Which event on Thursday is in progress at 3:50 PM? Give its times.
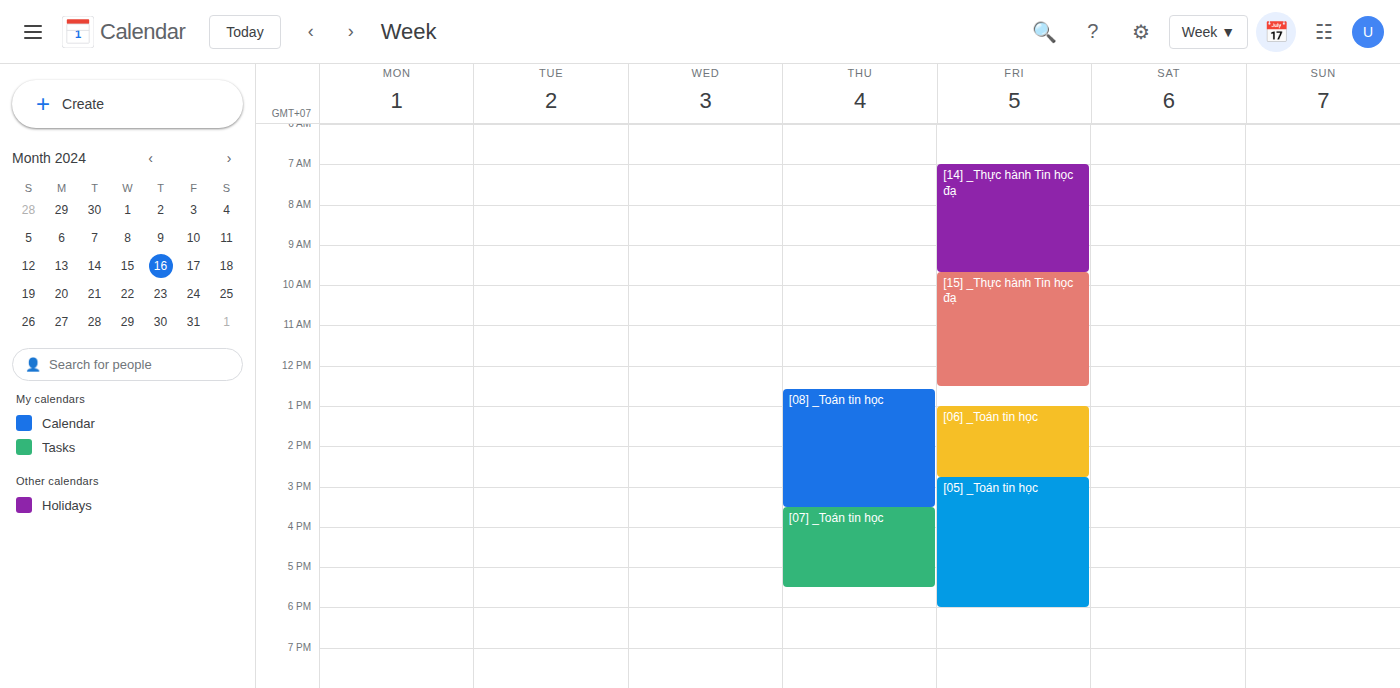
"[07] _Toán tin học", 3:30 PM to 5:30 PM